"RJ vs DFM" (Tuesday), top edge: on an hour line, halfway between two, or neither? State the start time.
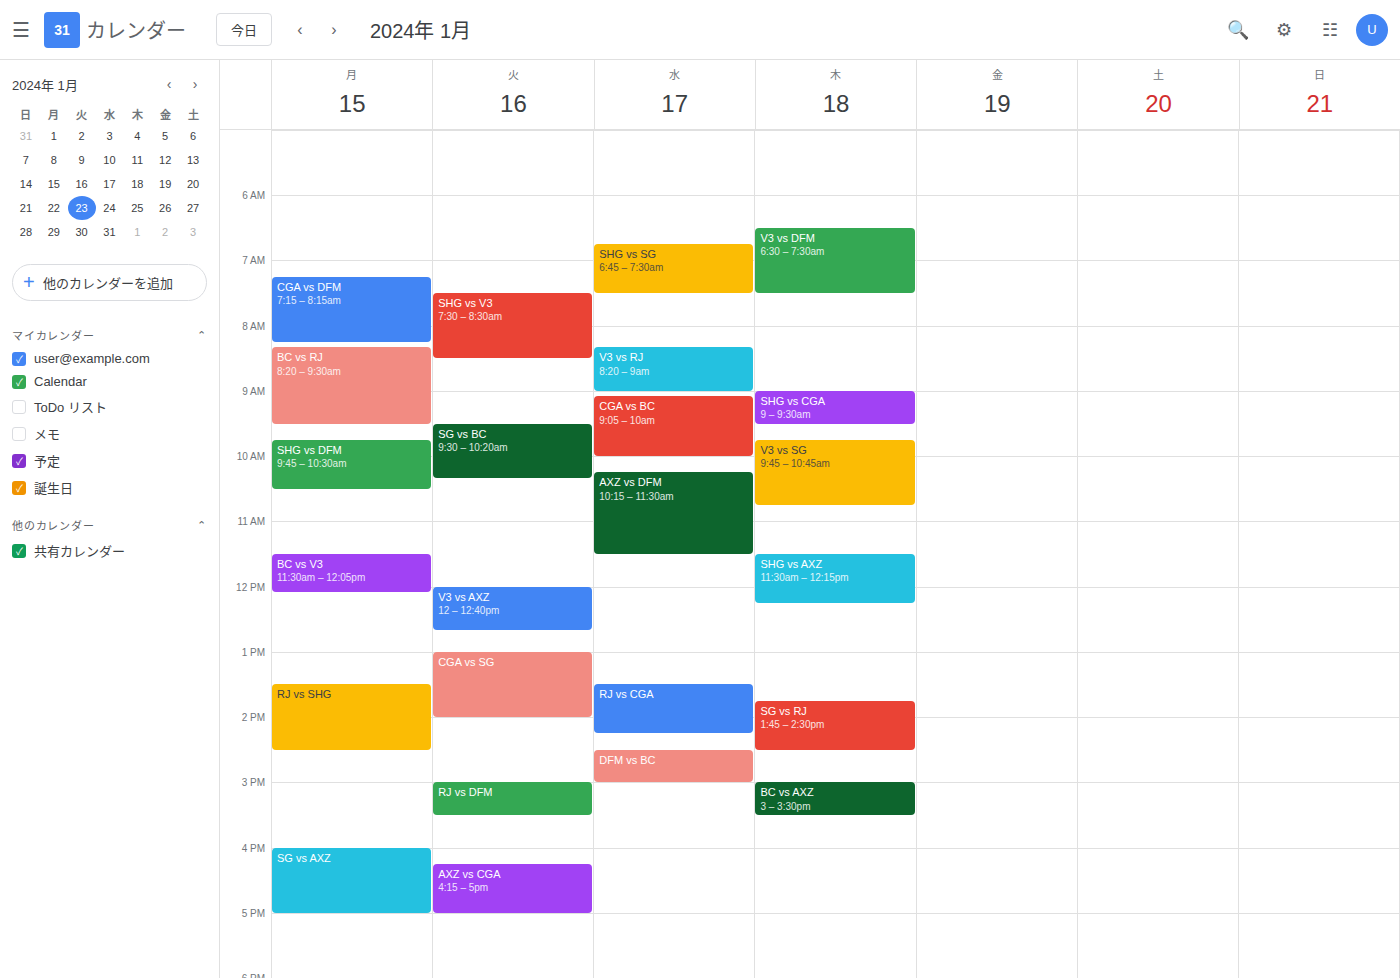
3:00 PM -- exactly on the 3 PM line.